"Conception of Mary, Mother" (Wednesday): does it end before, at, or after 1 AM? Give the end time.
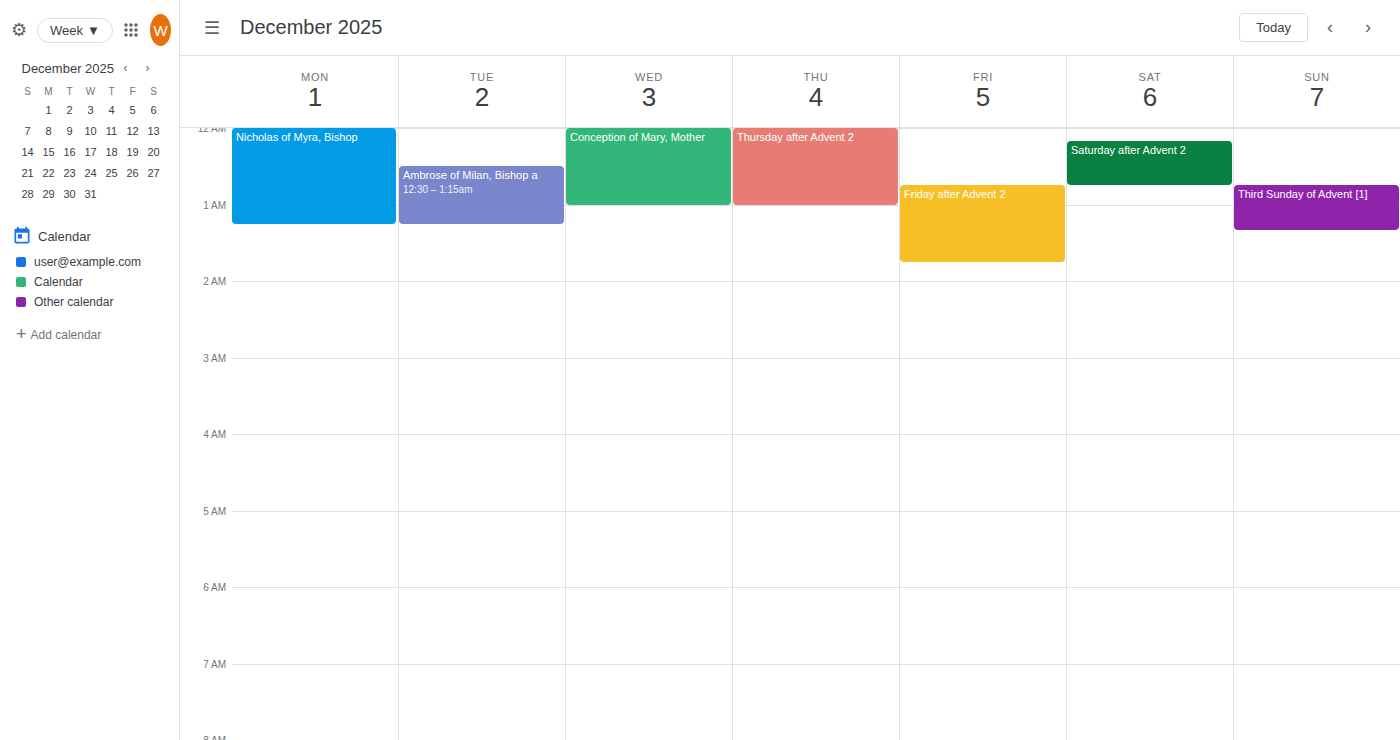
1:00 AM -- exactly at 1 AM, on the 1 AM line.